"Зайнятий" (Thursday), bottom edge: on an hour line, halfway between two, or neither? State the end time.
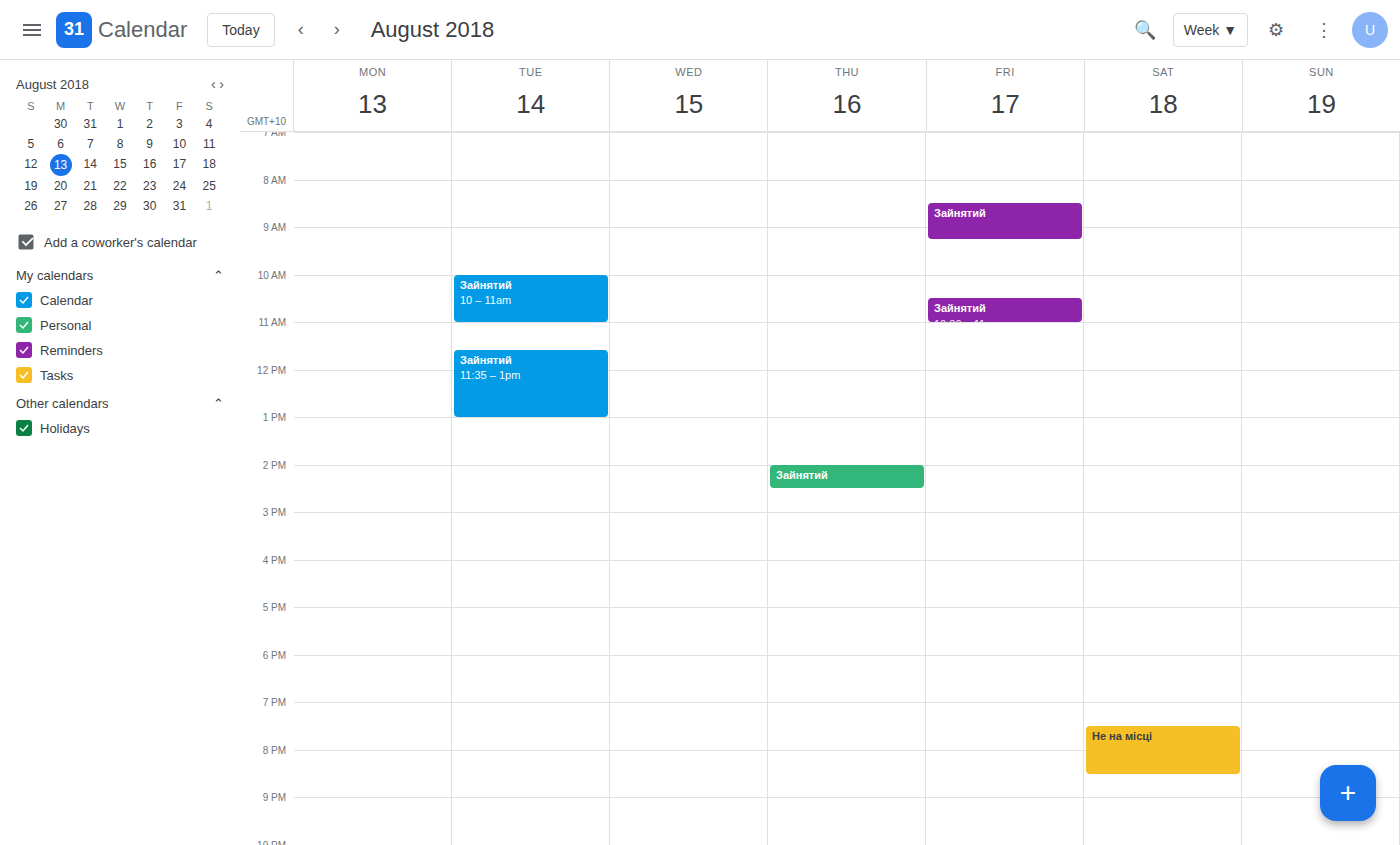
2:30 PM -- halfway between the 2 PM and 3 PM lines.